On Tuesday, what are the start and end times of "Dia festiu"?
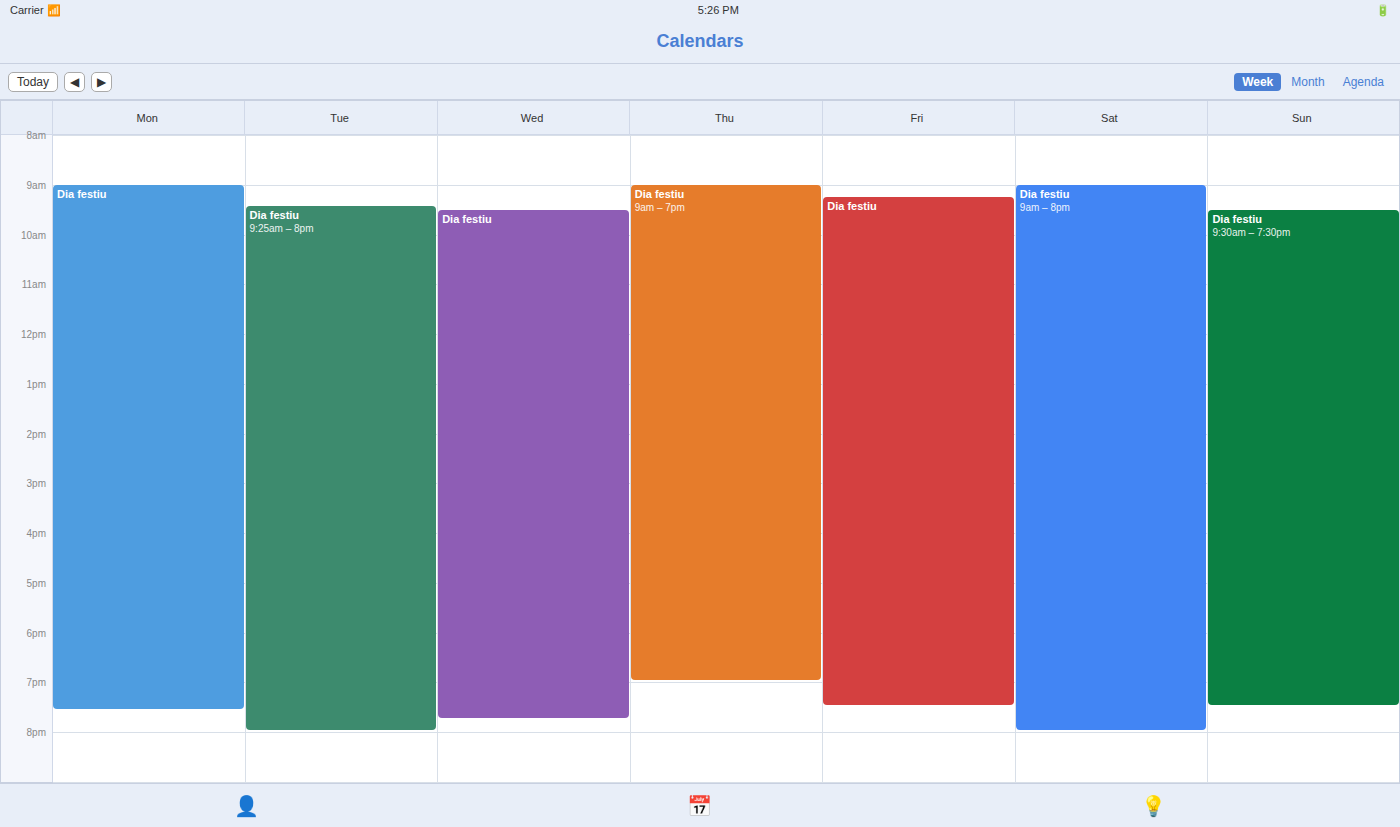
9:25 AM to 8:00 PM